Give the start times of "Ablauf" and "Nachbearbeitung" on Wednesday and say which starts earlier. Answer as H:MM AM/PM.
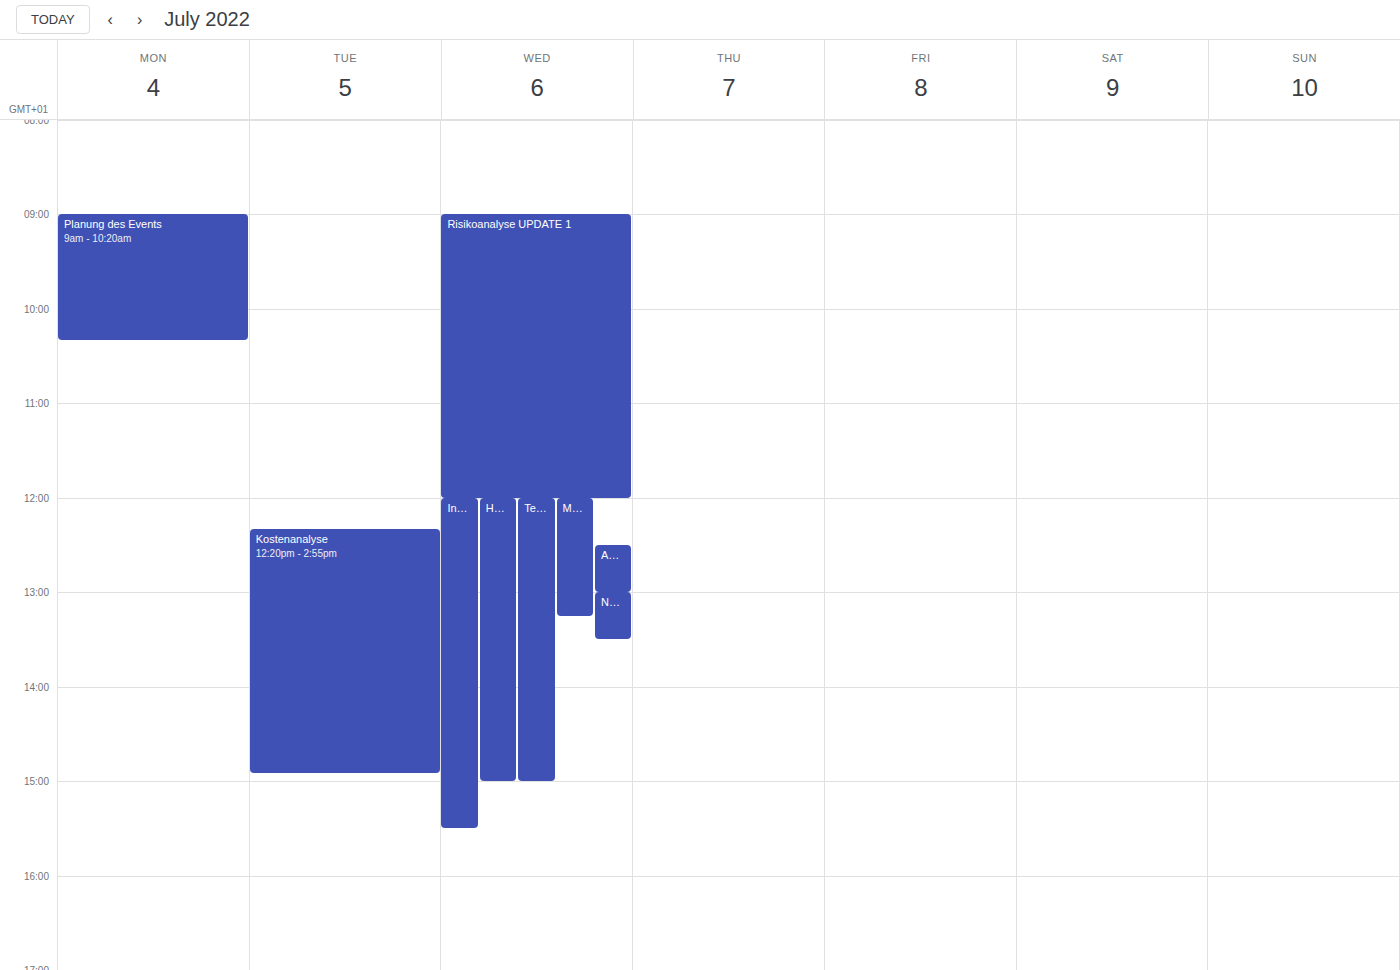
"Ablauf" 12:30 PM; "Nachbearbeitung" 1:00 PM.